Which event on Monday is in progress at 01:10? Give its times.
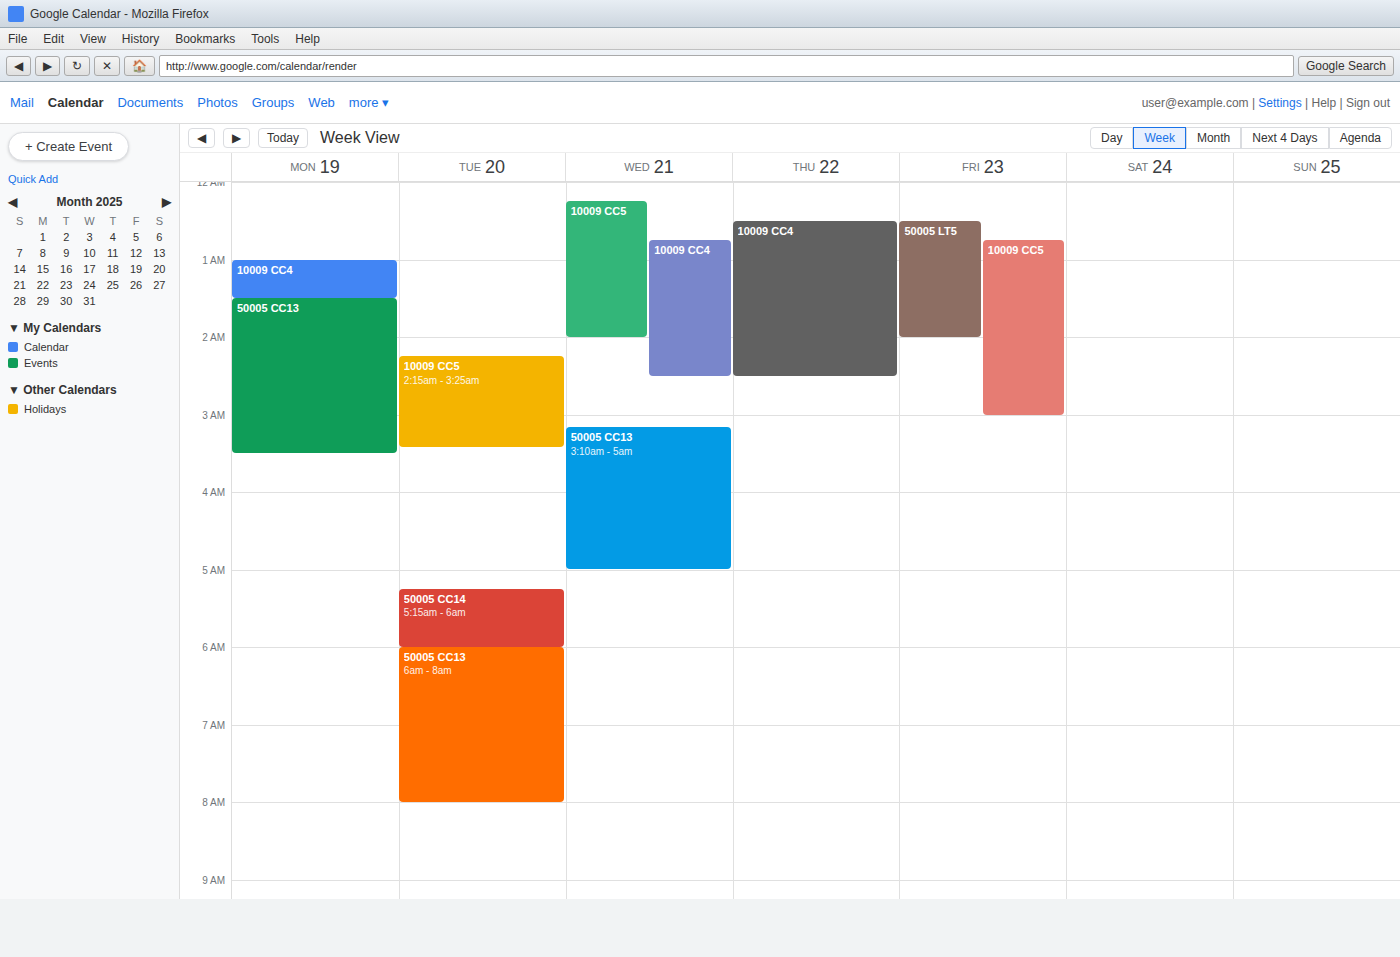
"10009 CC4", 01:00 to 01:30